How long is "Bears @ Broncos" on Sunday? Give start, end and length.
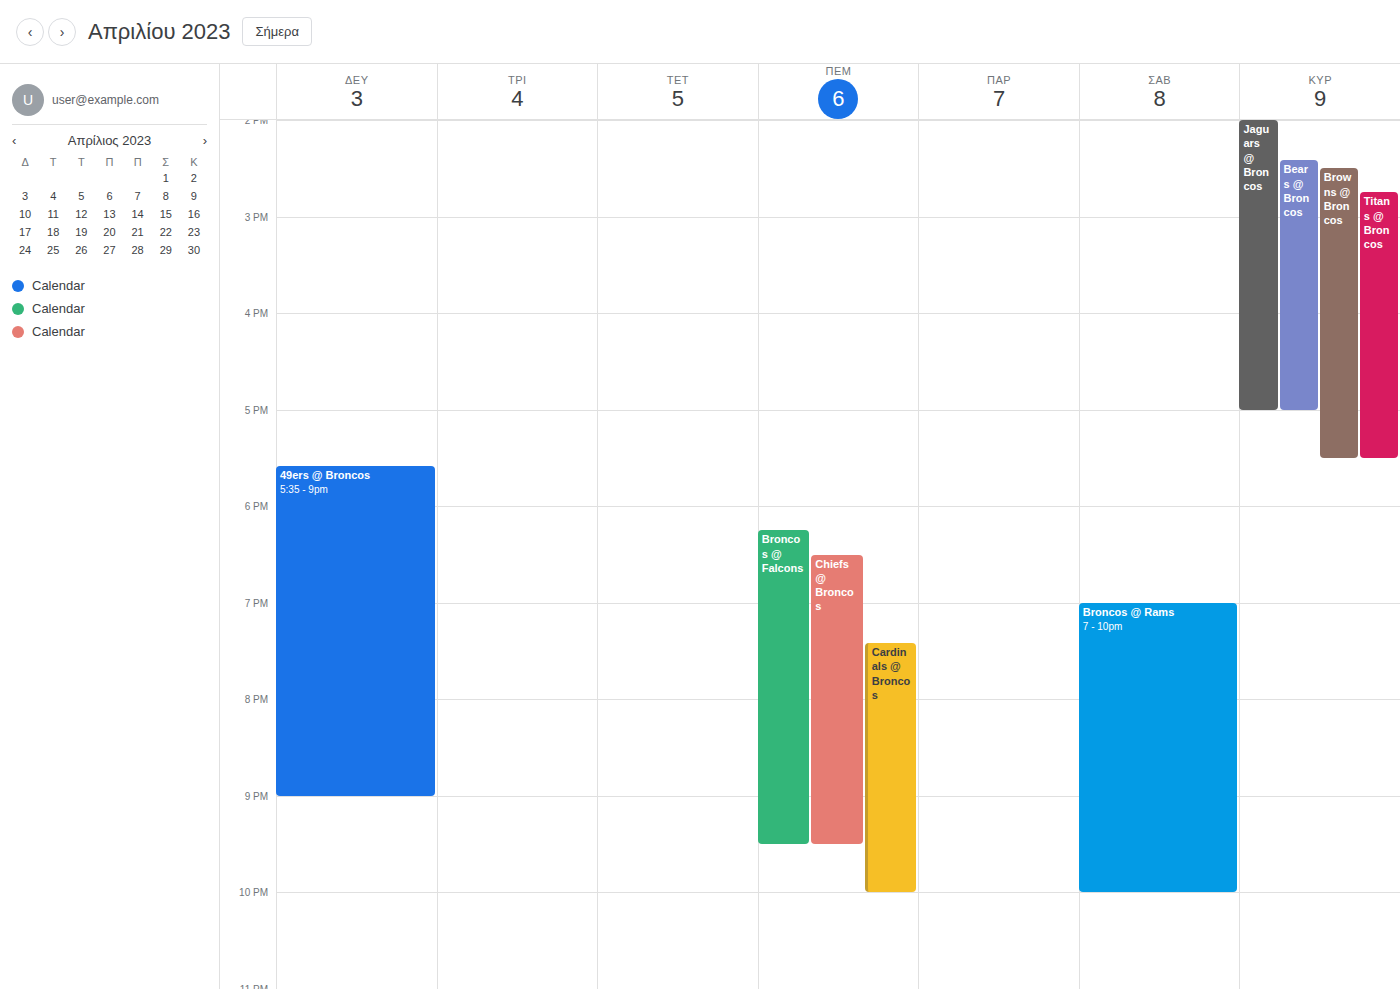
2:25 PM to 5:00 PM, 2 hours 35 minutes